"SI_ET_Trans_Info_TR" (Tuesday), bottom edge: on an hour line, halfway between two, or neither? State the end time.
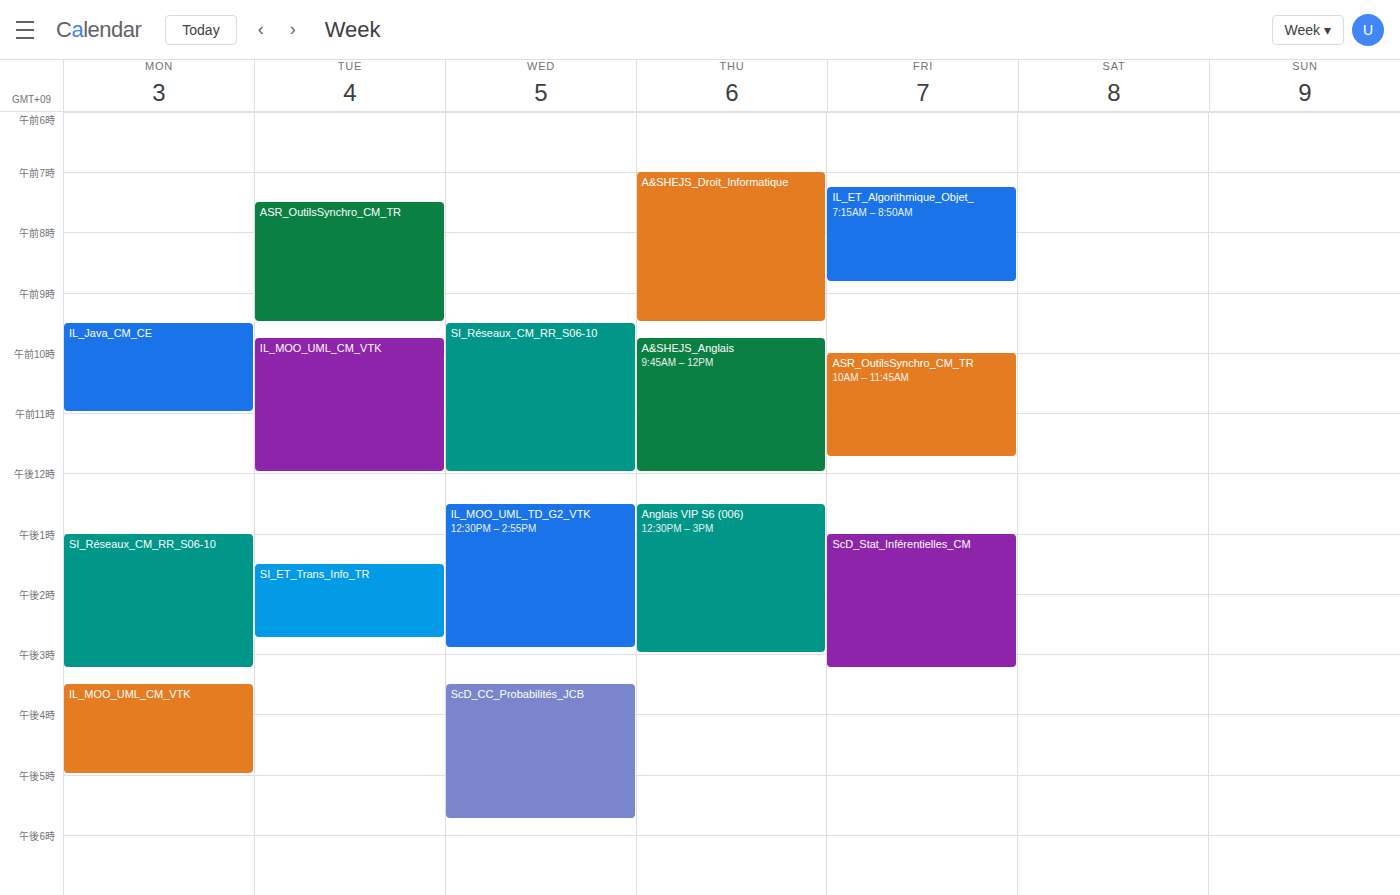
2:45 PM -- neither: three quarters of the way from the 2 PM line to the 3 PM line.